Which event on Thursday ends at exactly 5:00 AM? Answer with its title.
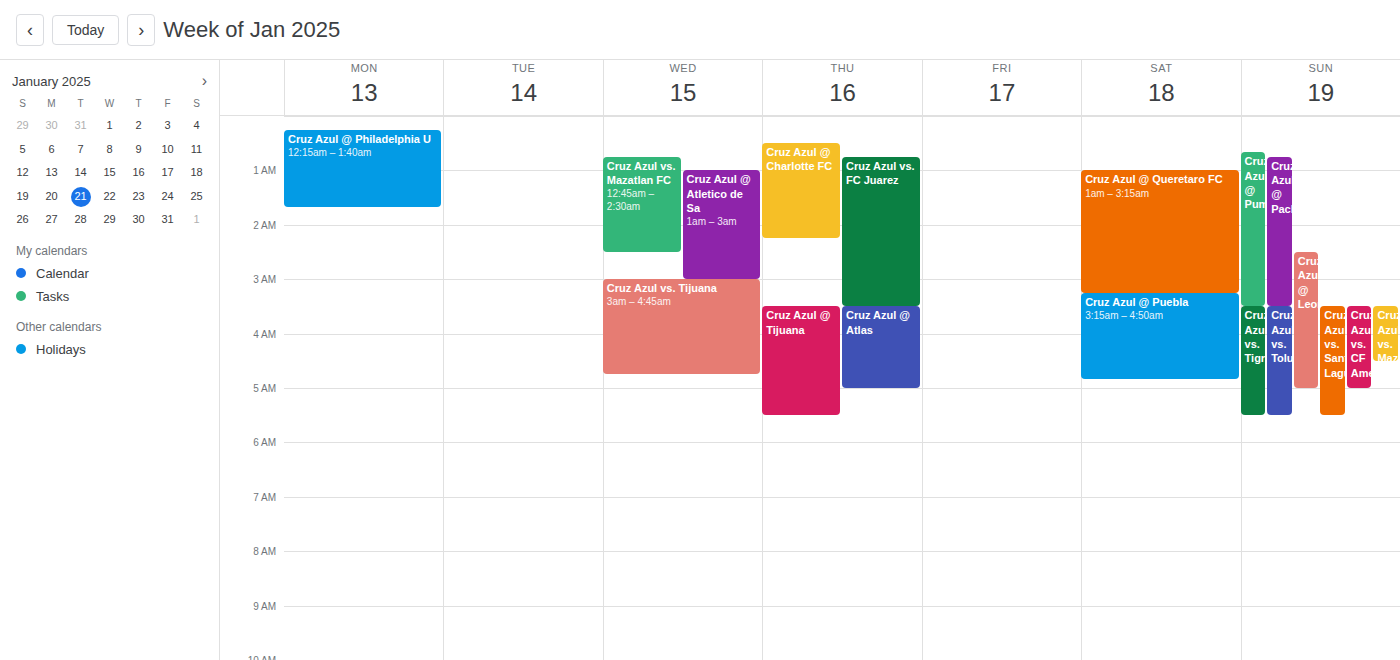
"Cruz Azul @ Atlas"